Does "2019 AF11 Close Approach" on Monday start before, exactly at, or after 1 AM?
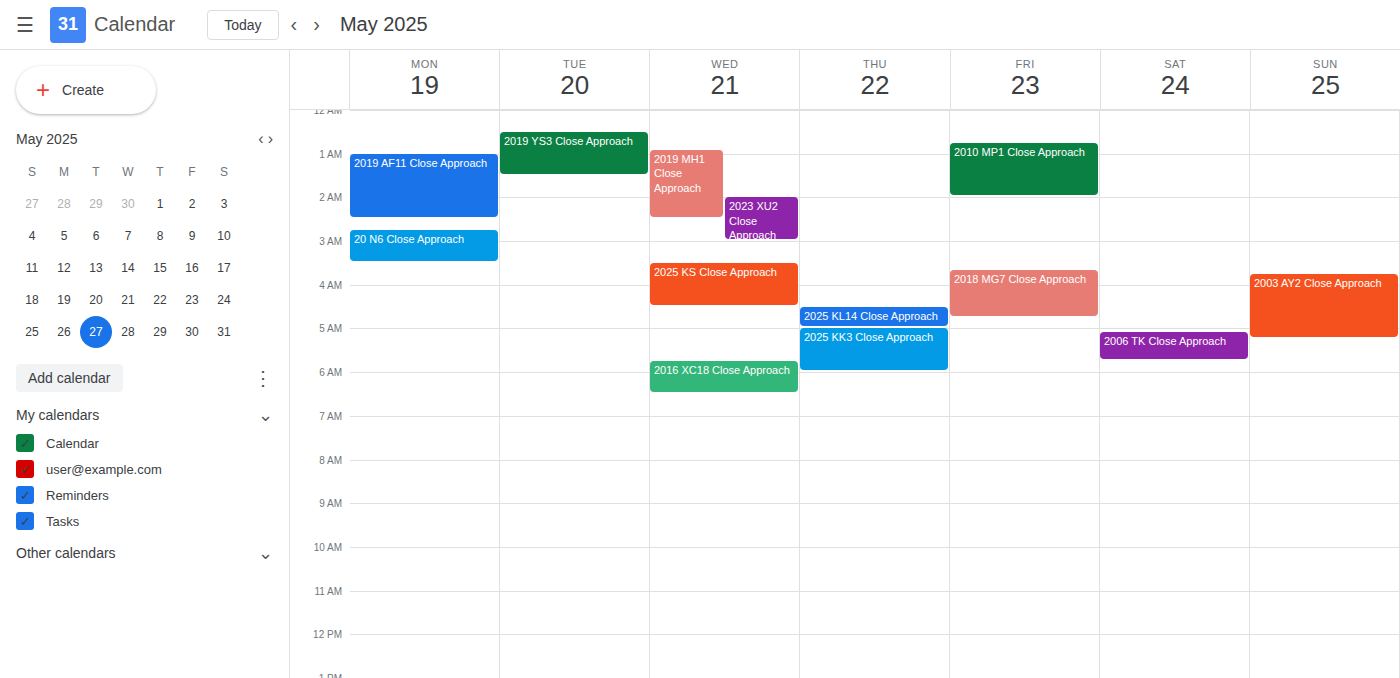
1:00 AM -- exactly at 1 AM, on the 1 AM line.